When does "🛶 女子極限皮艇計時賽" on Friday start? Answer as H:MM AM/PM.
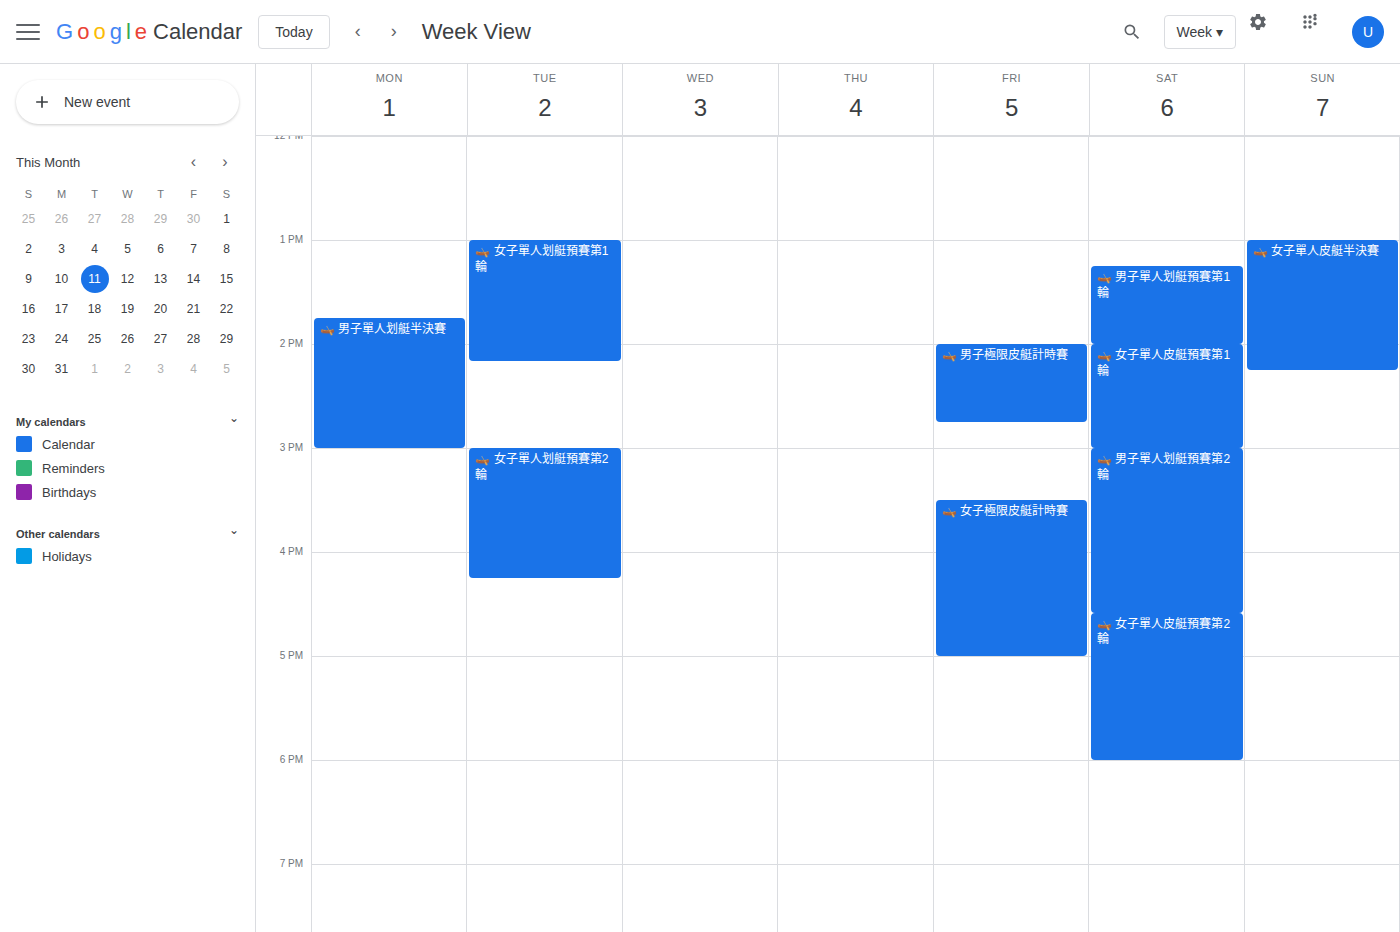
3:30 PM